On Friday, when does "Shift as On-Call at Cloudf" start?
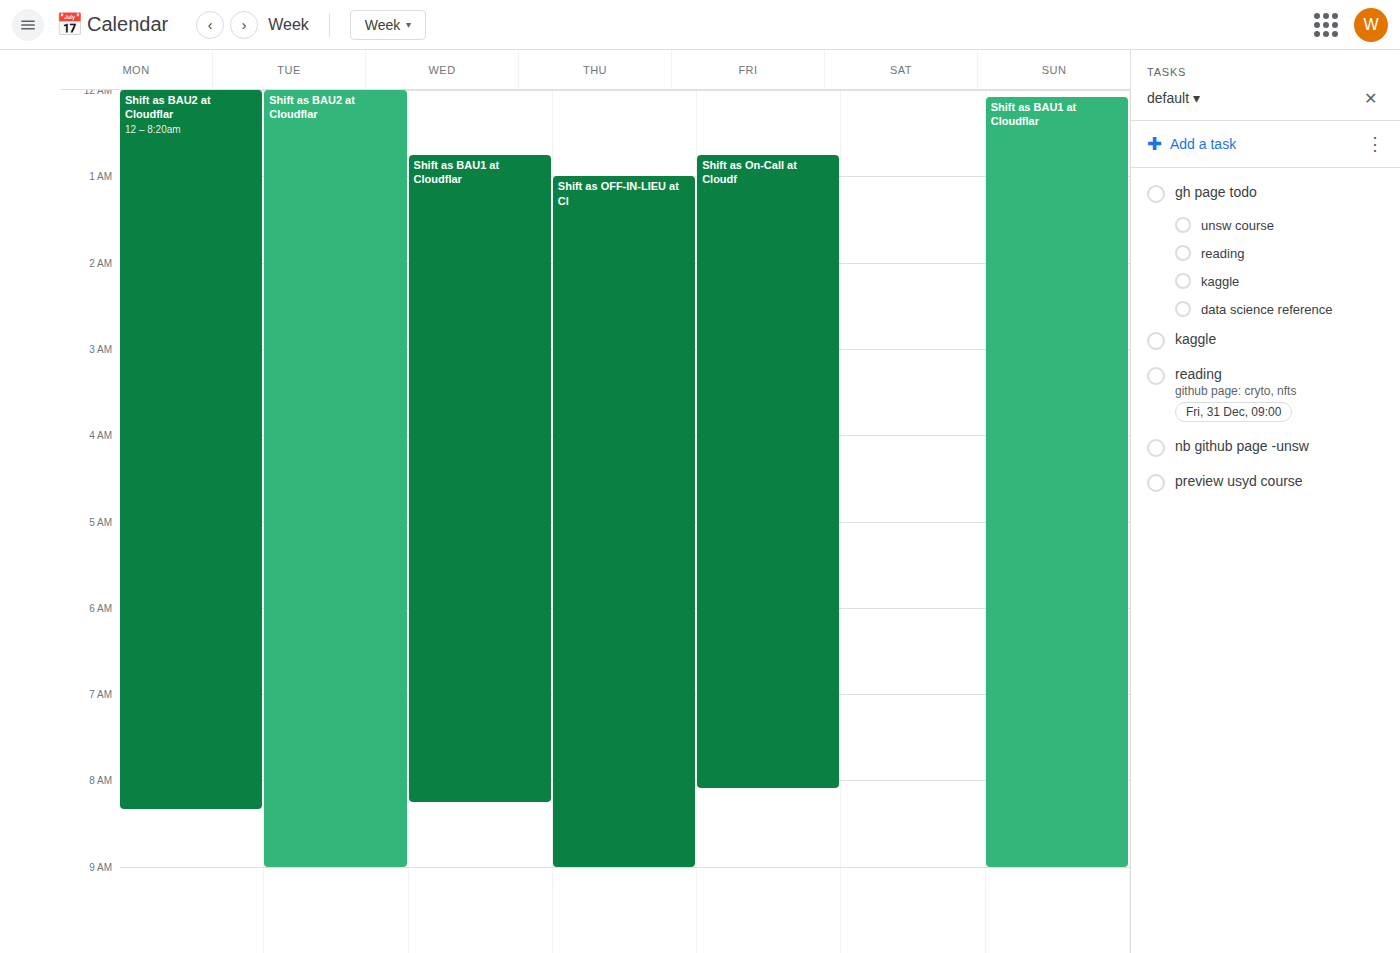
12:45 AM